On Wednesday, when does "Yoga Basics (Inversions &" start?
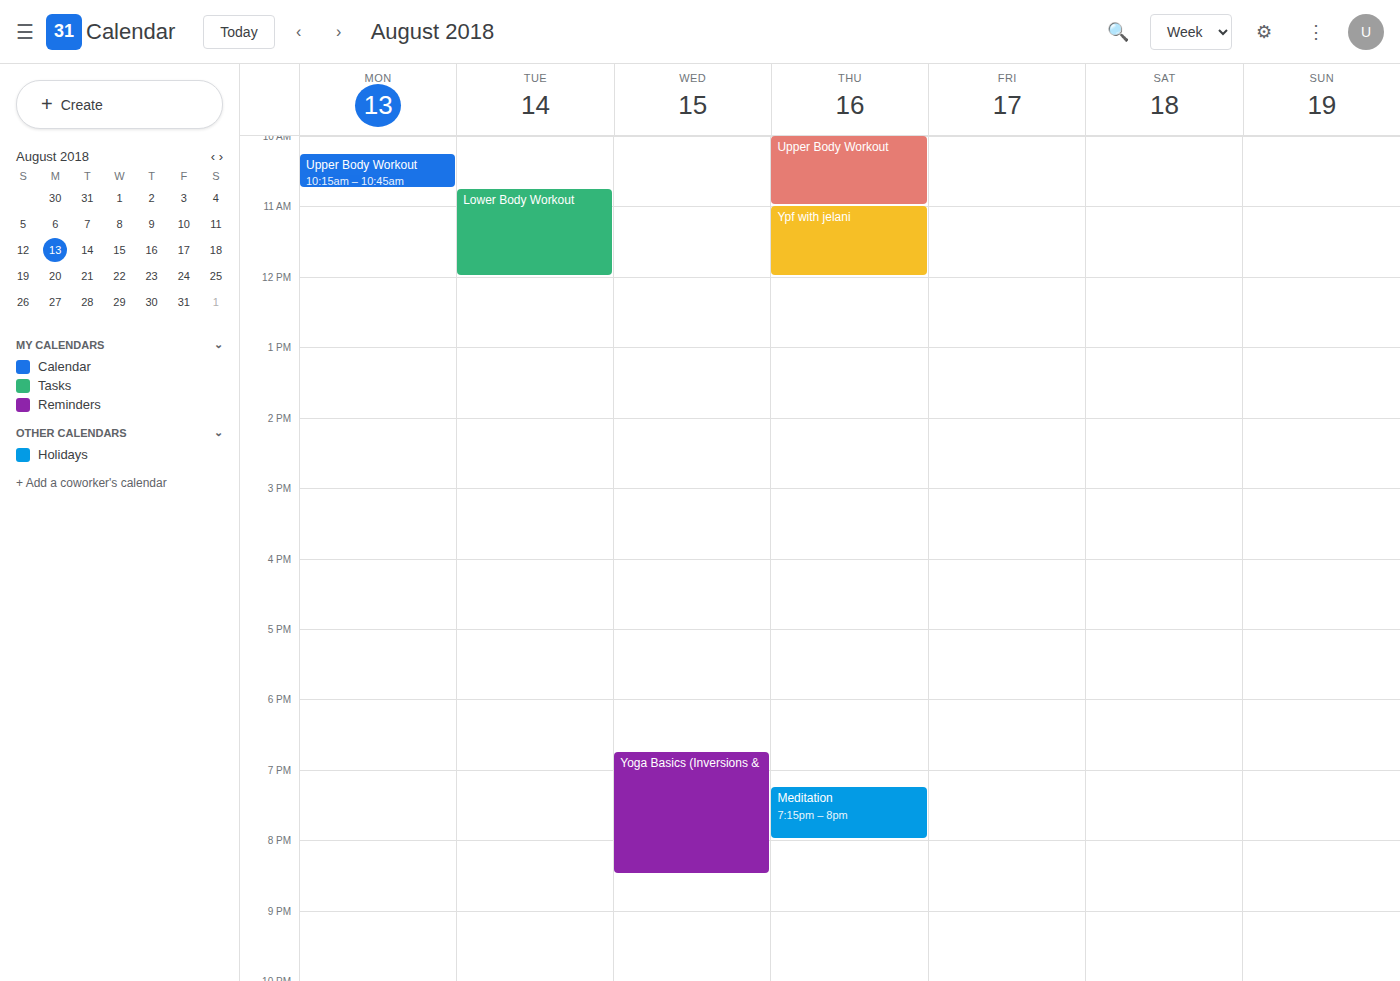
6:45 PM